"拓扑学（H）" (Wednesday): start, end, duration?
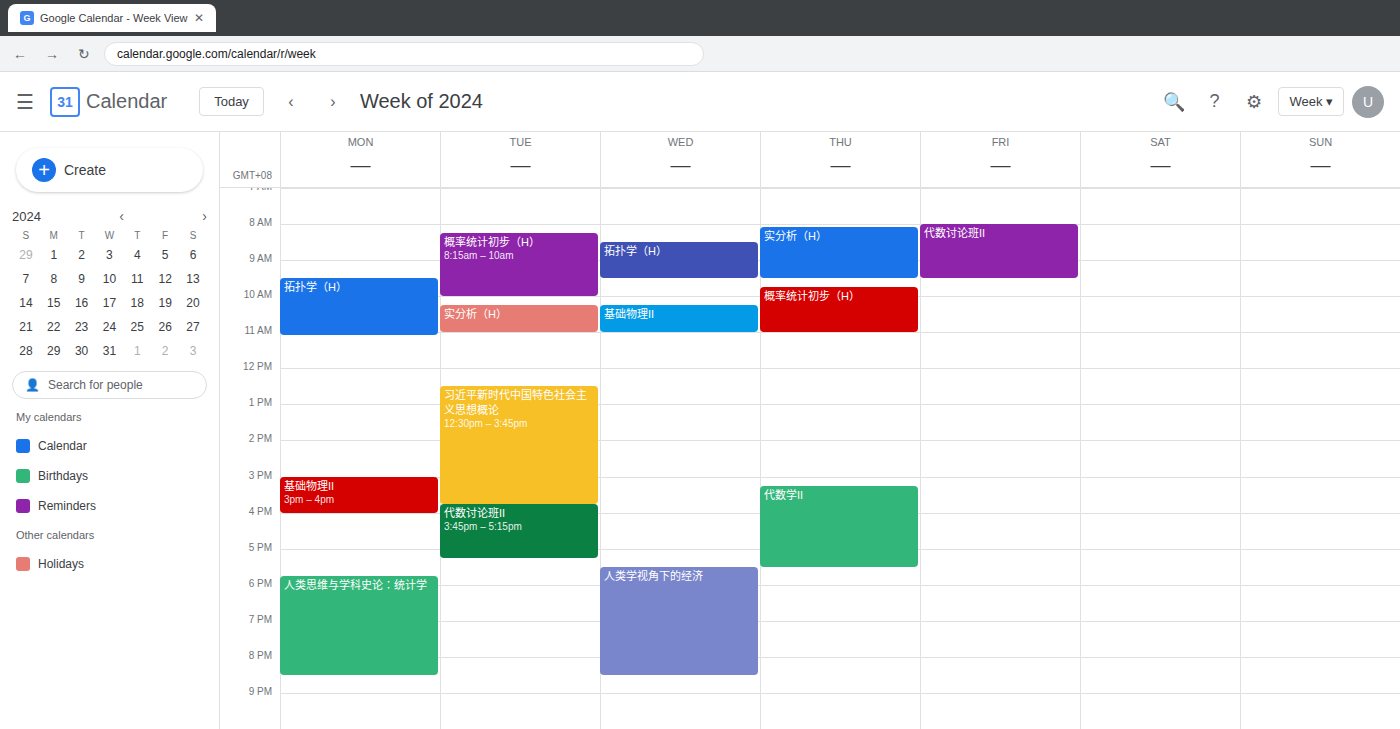
8:30 AM to 9:30 AM, 1 hour